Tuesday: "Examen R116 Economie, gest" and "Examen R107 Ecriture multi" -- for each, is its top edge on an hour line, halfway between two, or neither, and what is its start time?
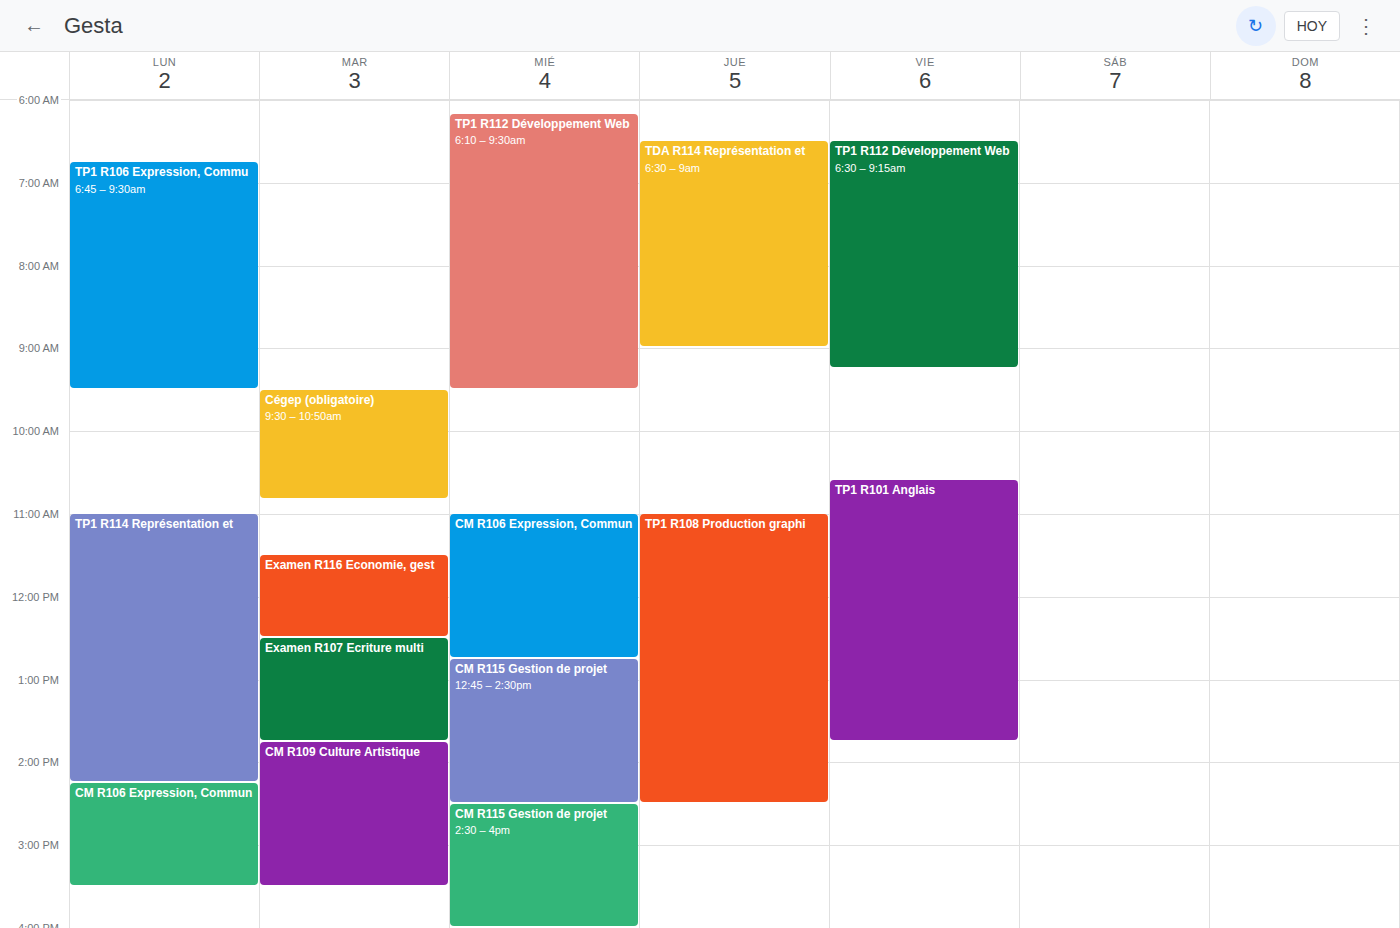
"Examen R116 Economie, gest": 11:30 AM, halfway between the 11 AM and 12 PM lines. "Examen R107 Ecriture multi": 12:30 PM, halfway between the 12 PM and 1 PM lines.